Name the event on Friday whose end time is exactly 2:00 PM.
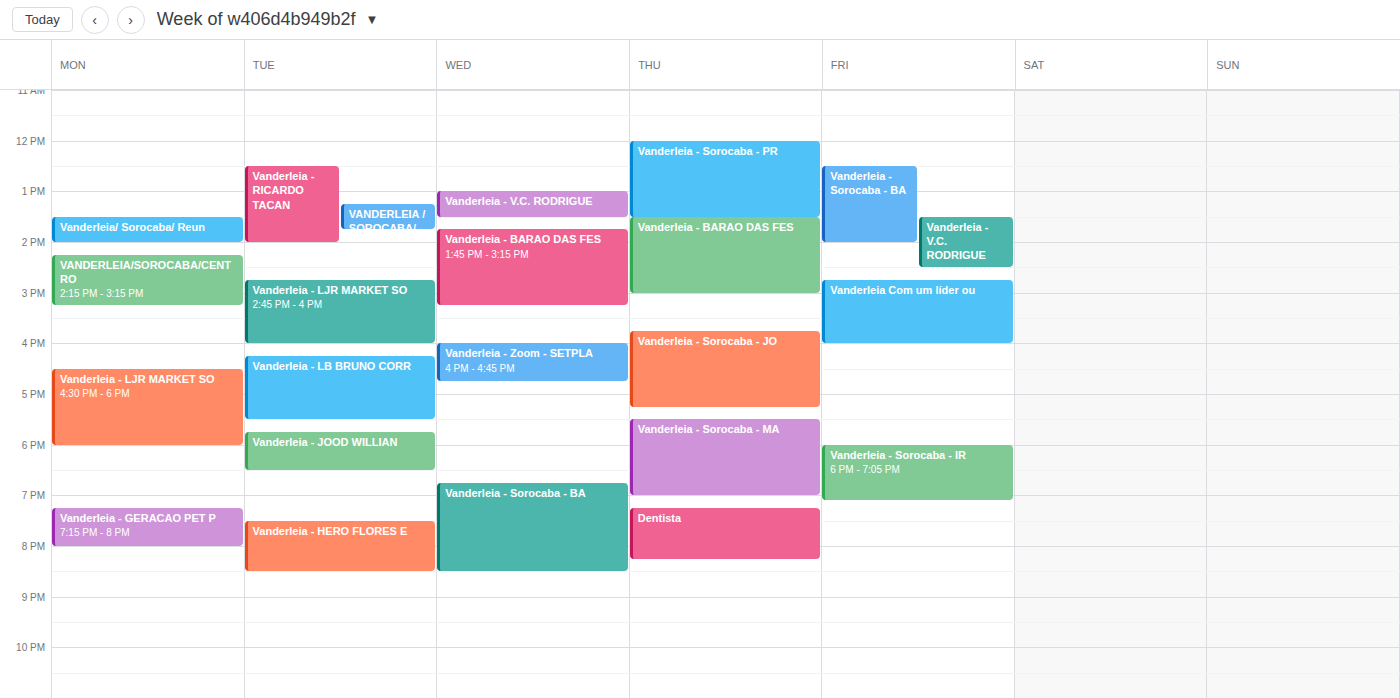
"Vanderleia - Sorocaba - BA"